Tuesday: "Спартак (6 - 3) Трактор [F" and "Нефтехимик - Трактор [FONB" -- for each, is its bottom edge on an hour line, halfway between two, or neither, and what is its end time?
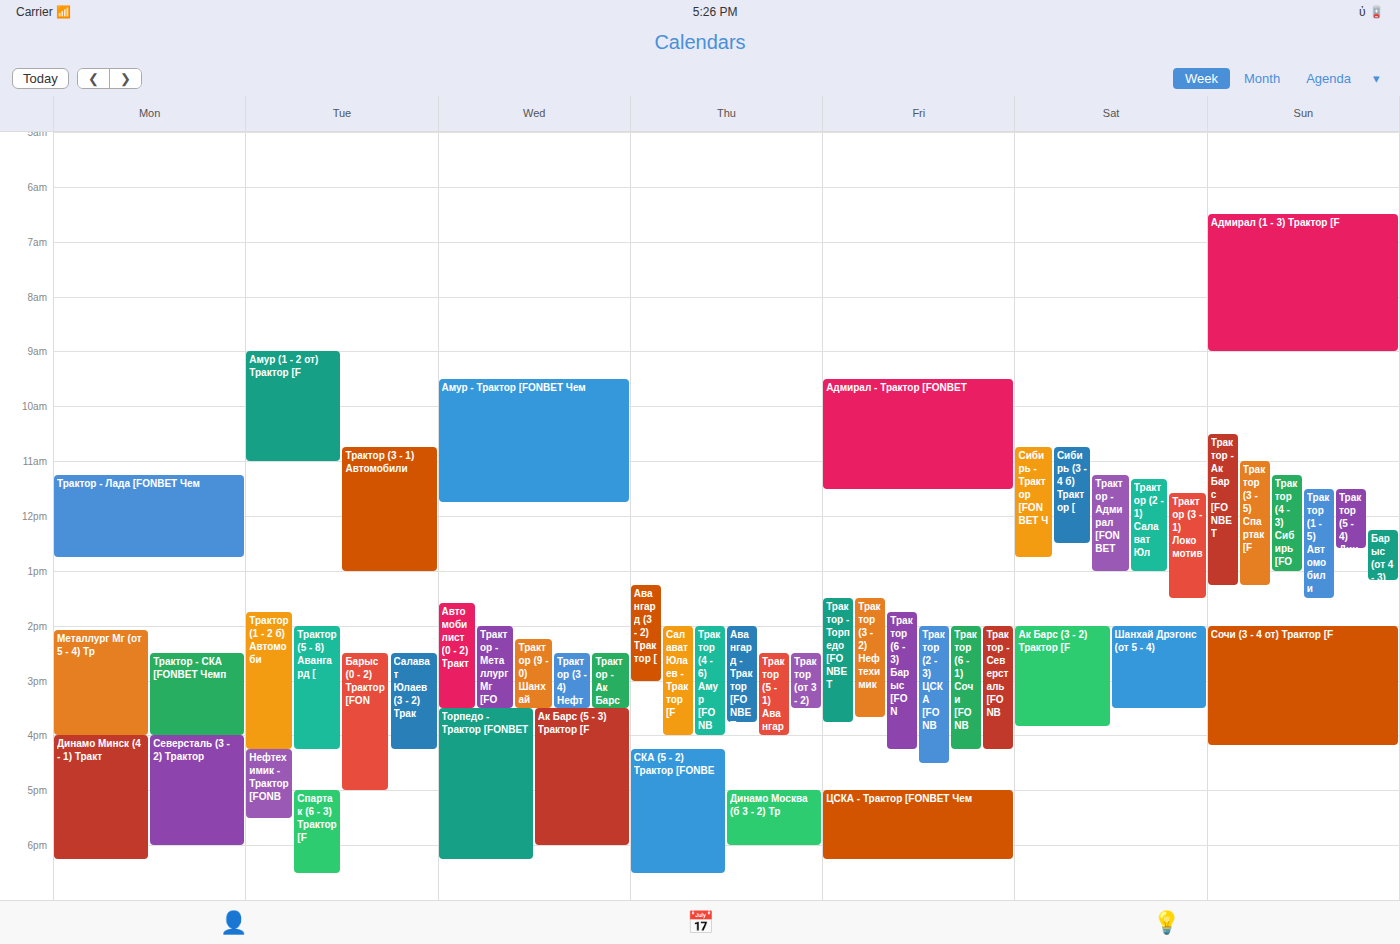
"Спартак (6 - 3) Трактор [F": 6:30 PM, halfway between the 6 PM and 7 PM lines. "Нефтехимик - Трактор [FONB": 5:30 PM, halfway between the 5 PM and 6 PM lines.